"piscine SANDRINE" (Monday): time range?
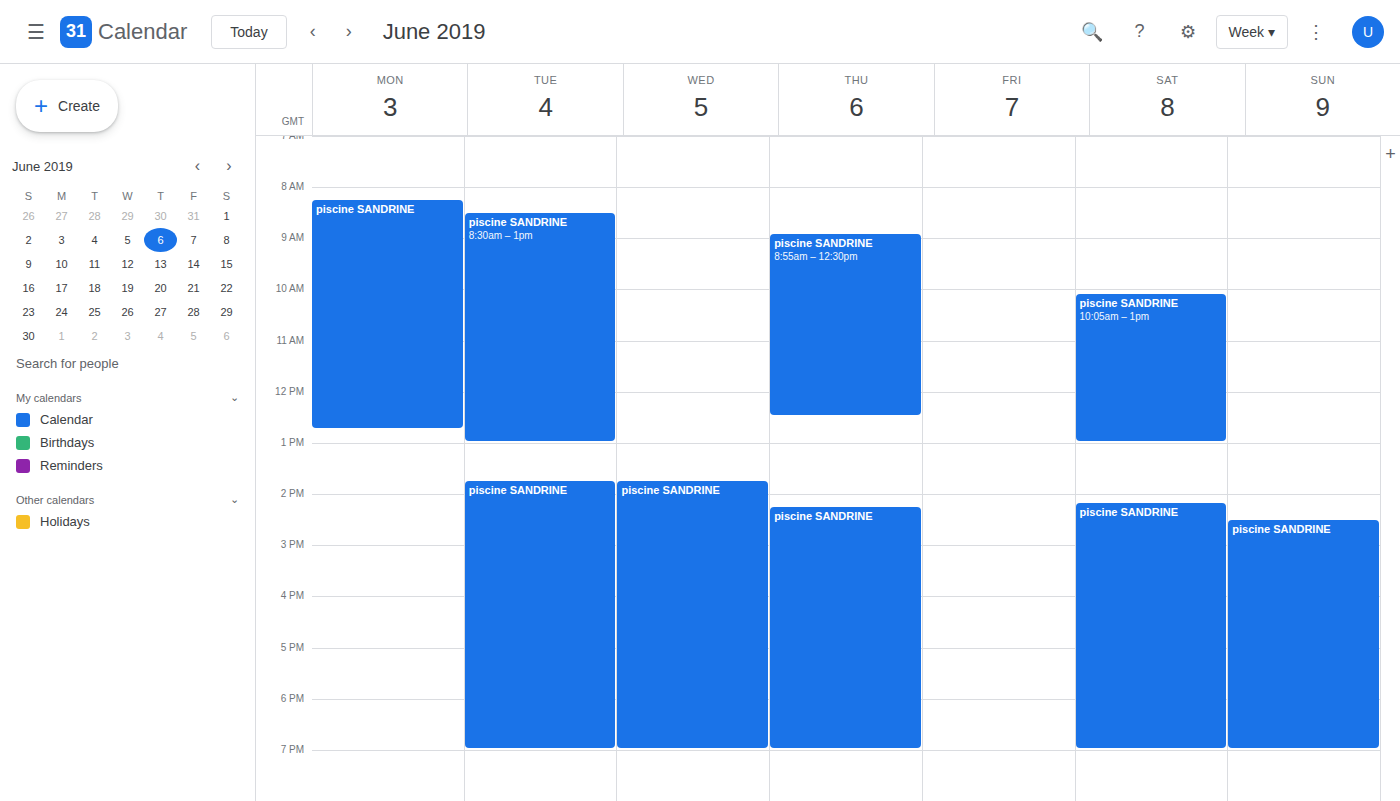
8:15 AM to 12:45 PM